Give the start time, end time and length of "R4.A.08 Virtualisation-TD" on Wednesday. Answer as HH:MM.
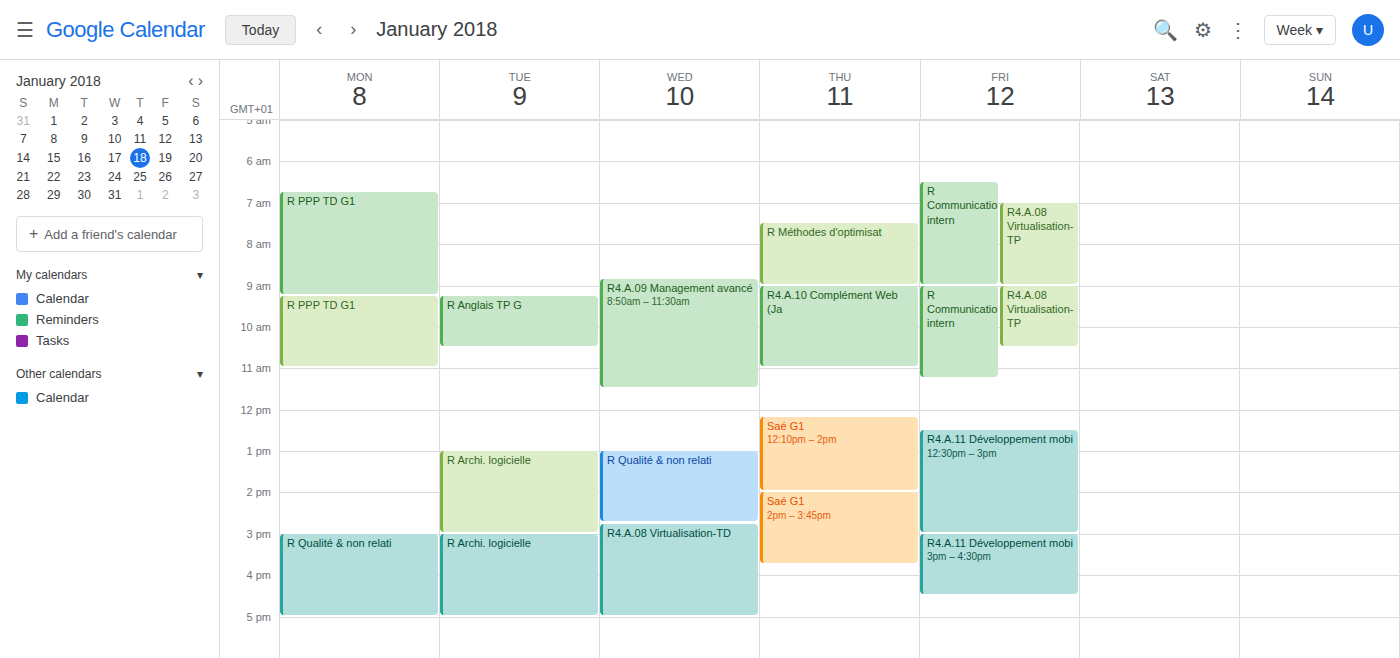
14:45 to 17:00, 2 hours 15 minutes